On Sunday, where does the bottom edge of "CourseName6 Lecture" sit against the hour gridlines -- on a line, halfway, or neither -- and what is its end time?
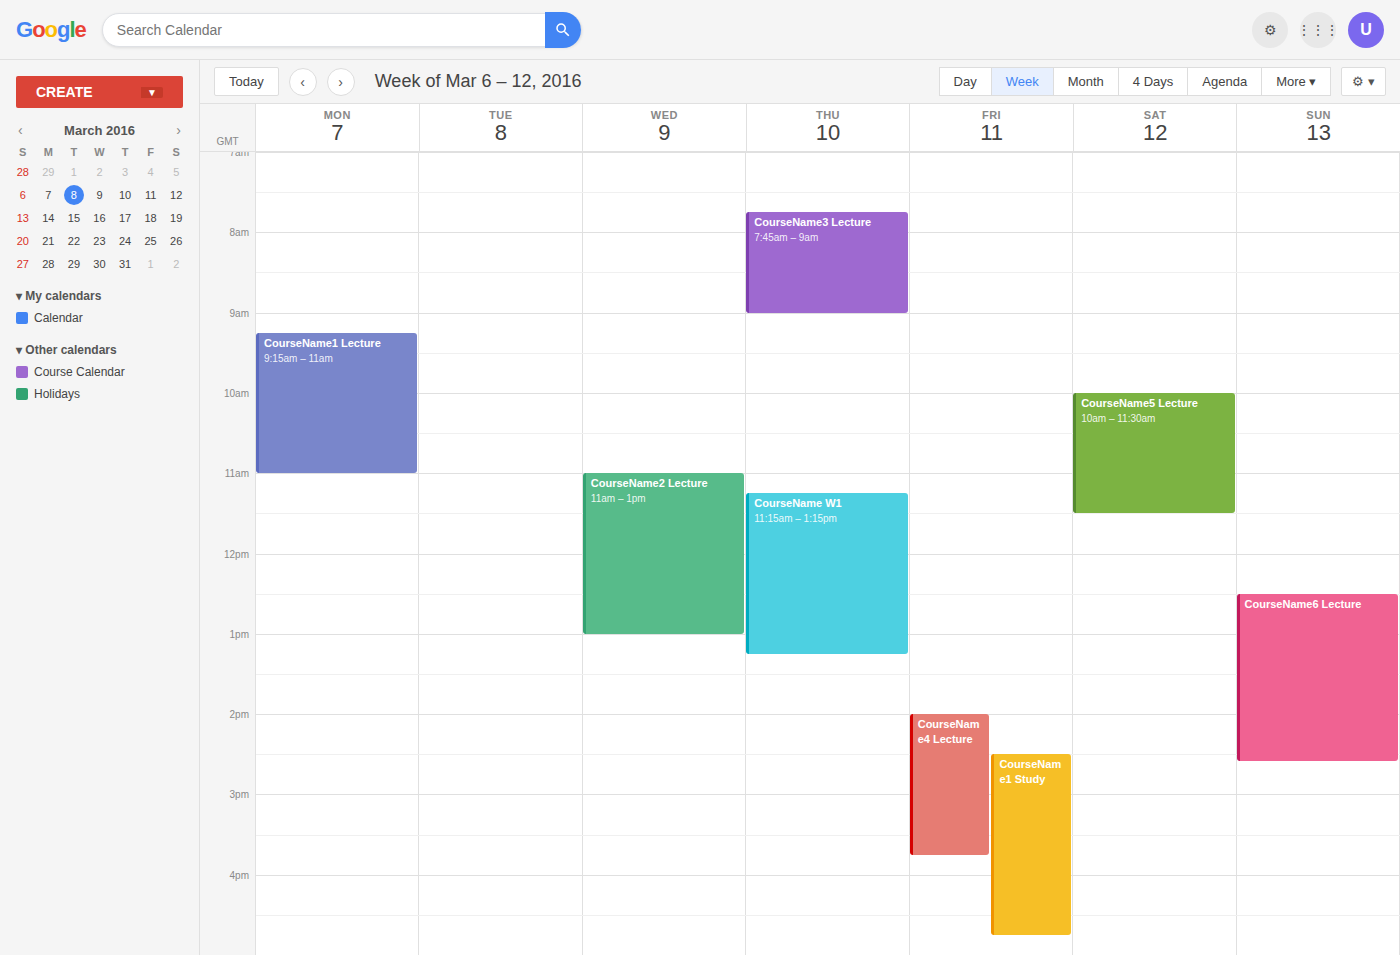
2:35 PM -- neither: 35 minutes below the 2 PM line and 25 minutes above the 3 PM line.